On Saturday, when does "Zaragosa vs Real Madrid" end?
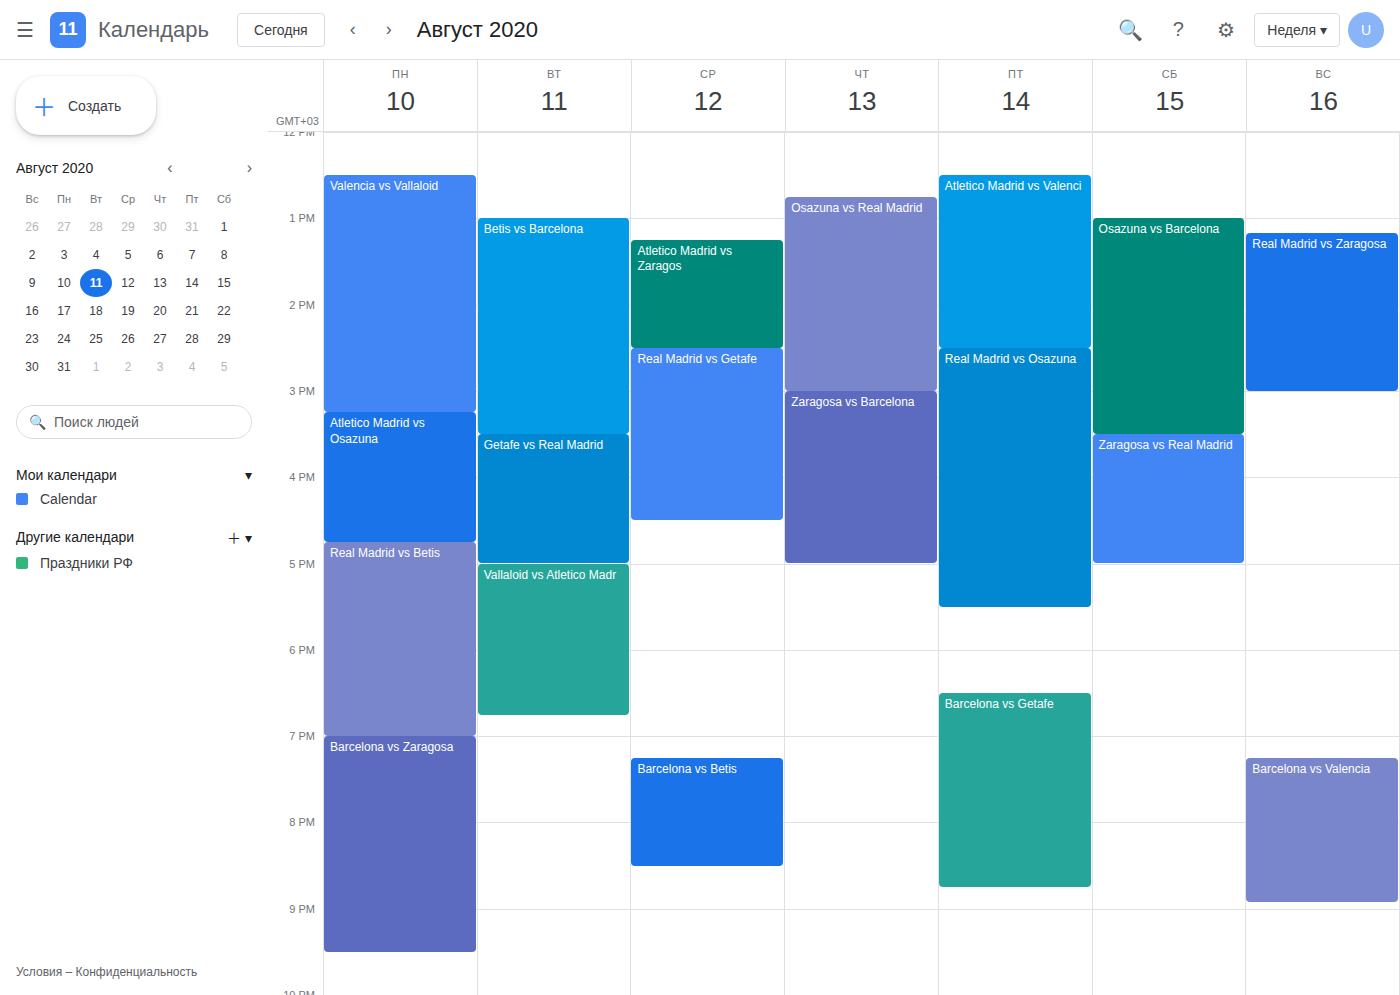
5:00 PM